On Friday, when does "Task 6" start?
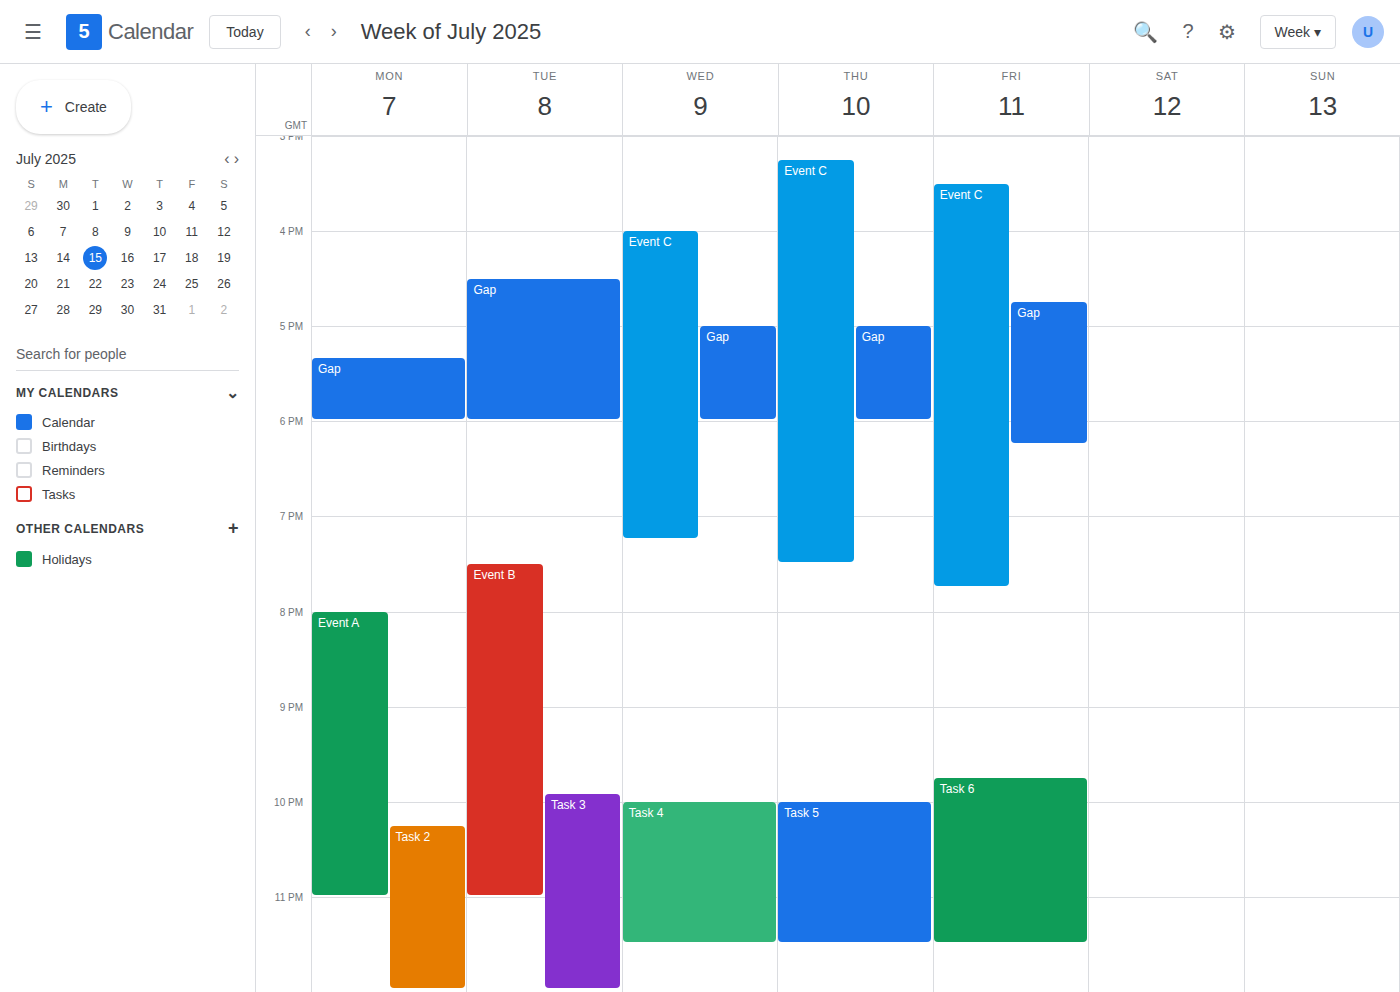
9:45 PM